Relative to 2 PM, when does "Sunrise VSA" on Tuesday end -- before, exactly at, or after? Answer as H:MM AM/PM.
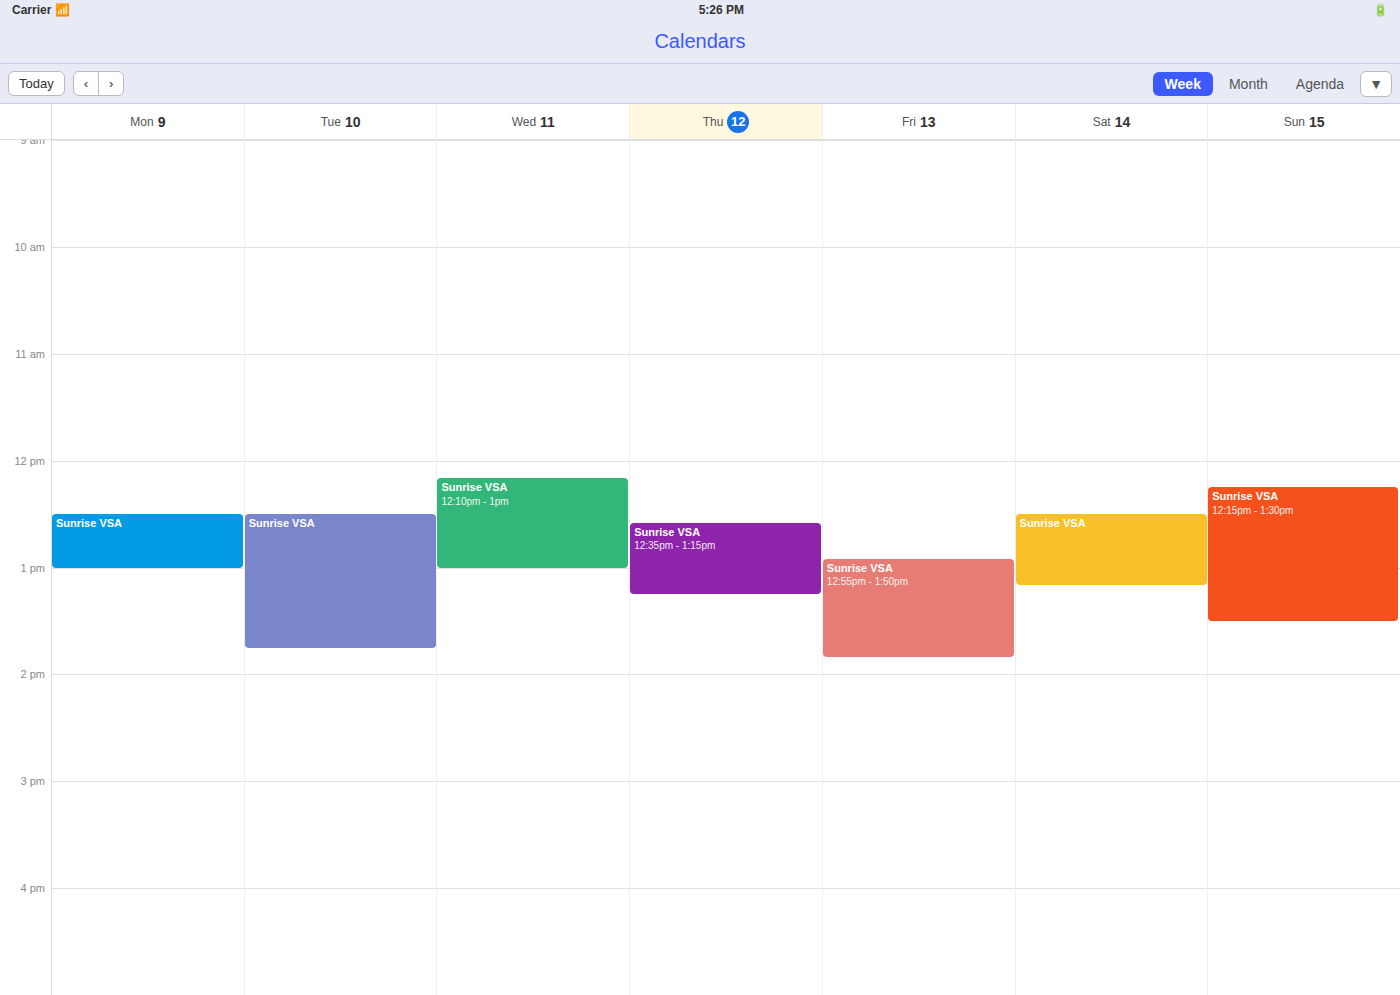
1:45 PM -- before 2 PM, 15 minutes above the 2 PM line.